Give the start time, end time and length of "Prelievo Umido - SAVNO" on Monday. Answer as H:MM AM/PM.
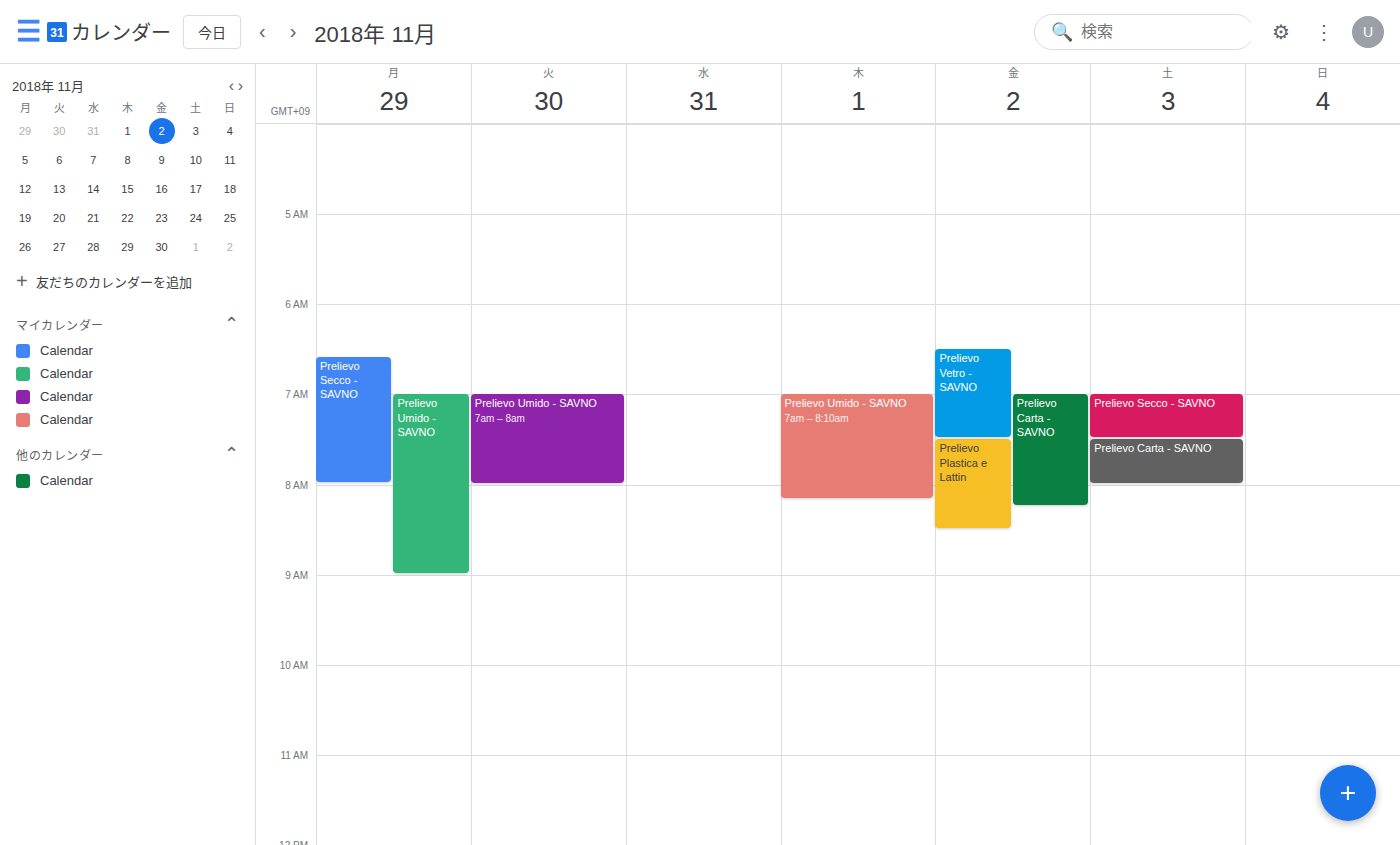
7:00 AM to 9:00 AM, 2 hours